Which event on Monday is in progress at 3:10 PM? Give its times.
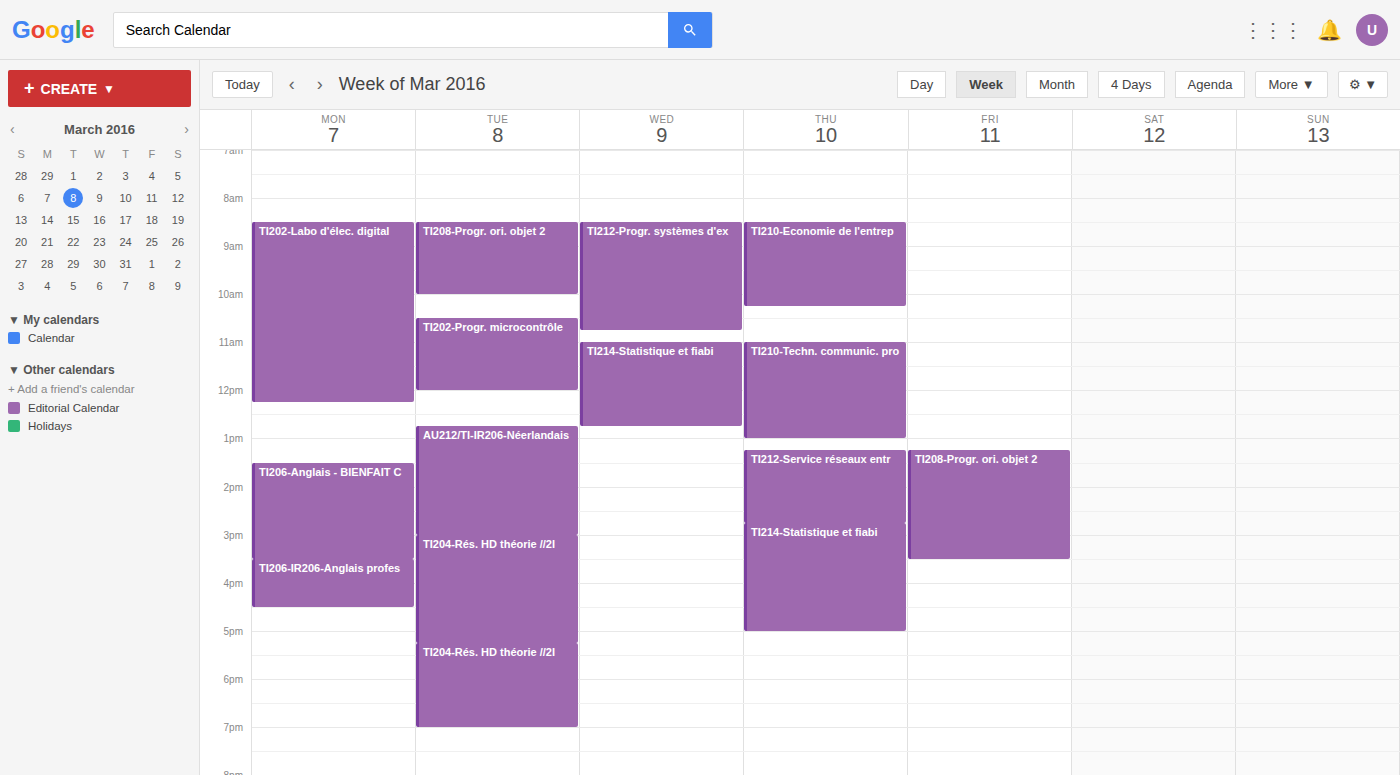
"TI206-Anglais - BIENFAIT C", 1:30 PM to 3:30 PM